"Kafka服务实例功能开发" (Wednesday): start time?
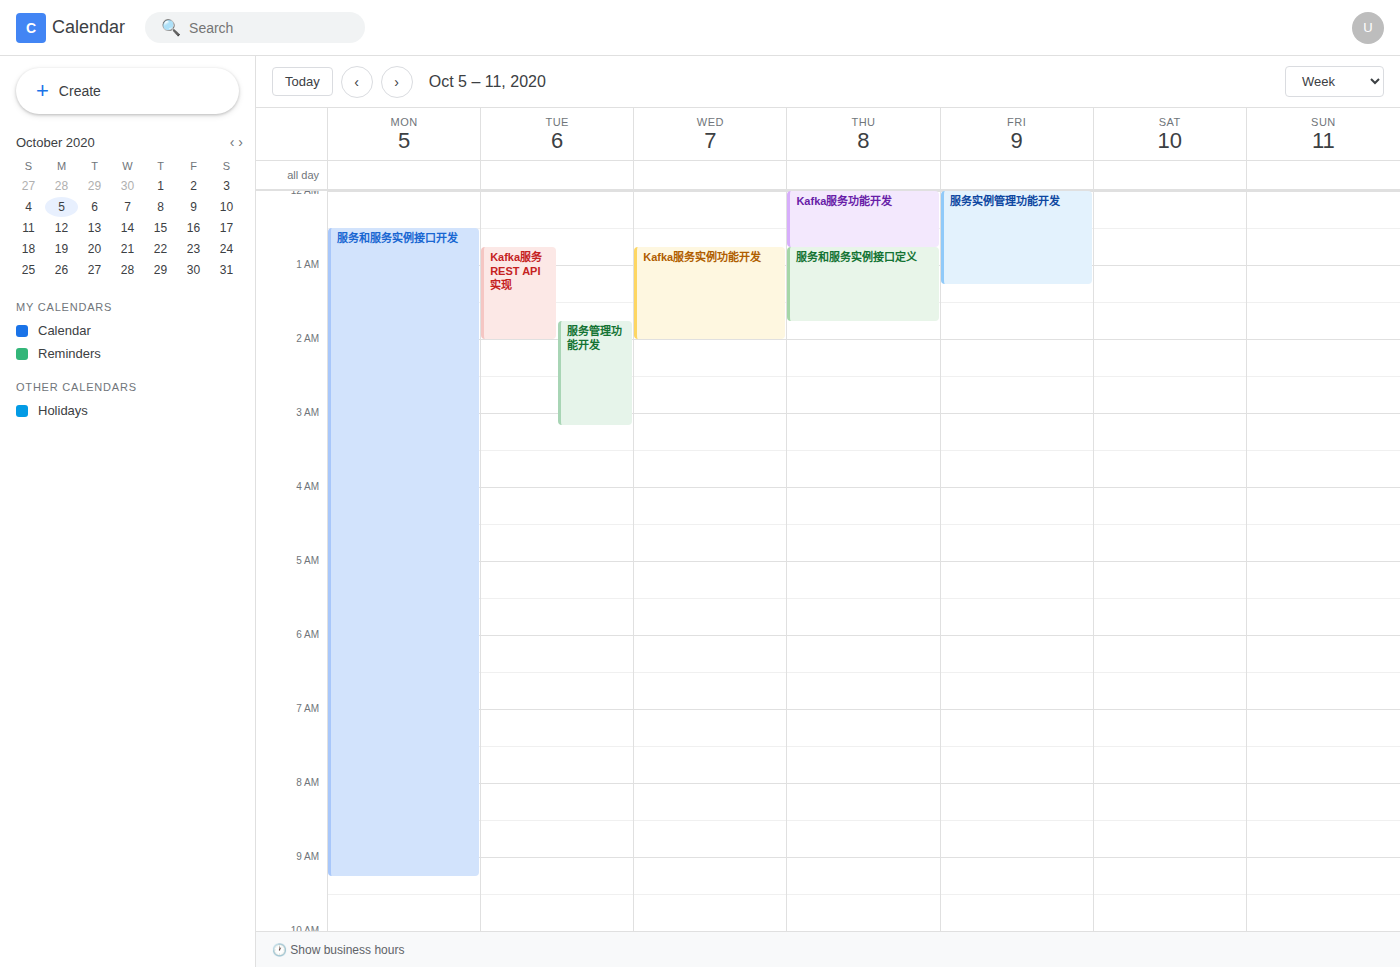
00:45